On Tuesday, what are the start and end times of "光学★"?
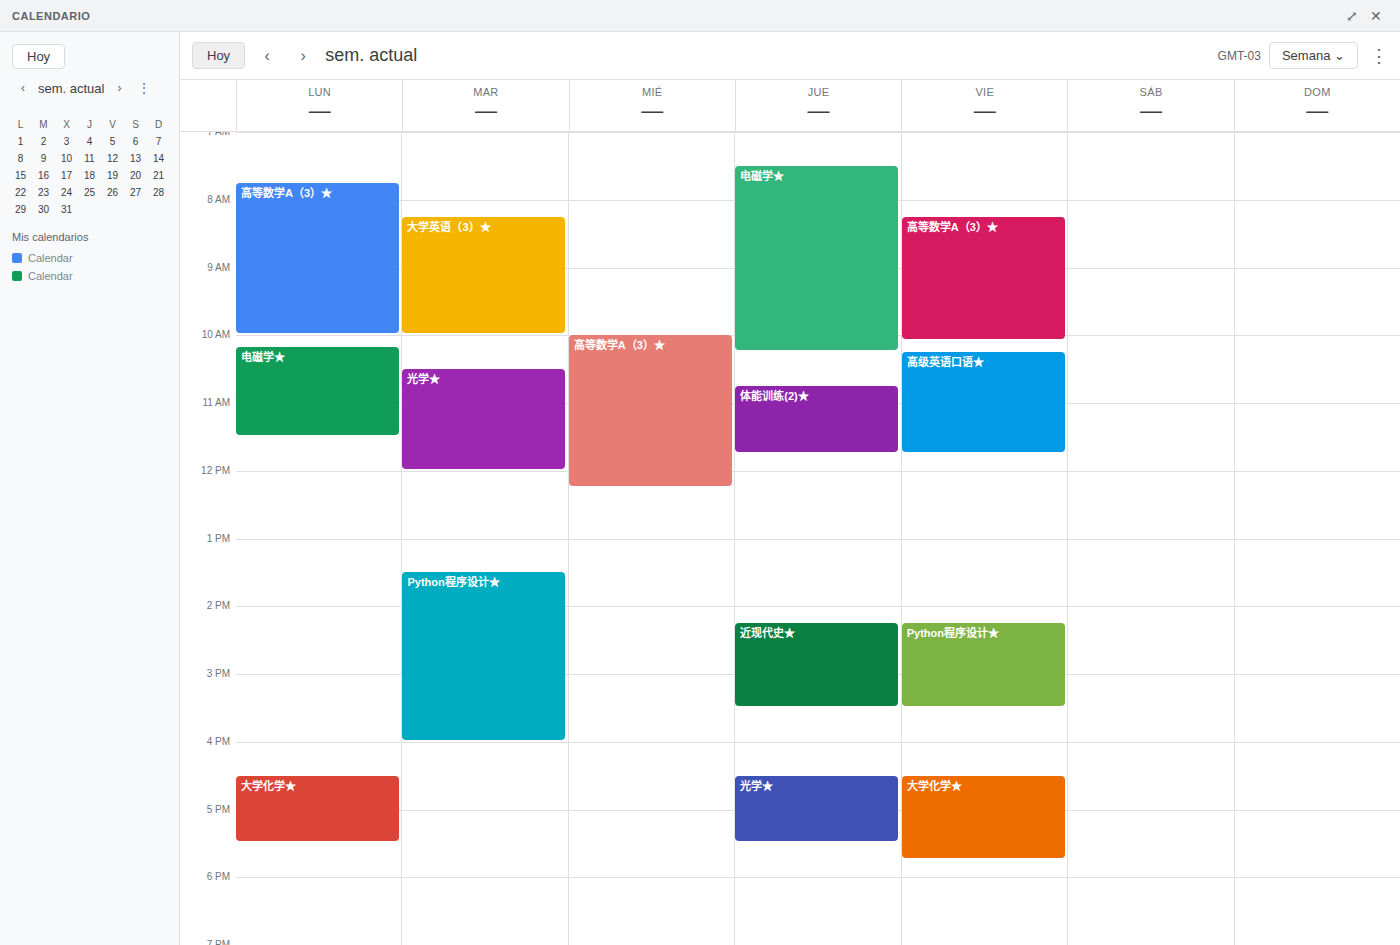
10:30 AM to 12:00 PM